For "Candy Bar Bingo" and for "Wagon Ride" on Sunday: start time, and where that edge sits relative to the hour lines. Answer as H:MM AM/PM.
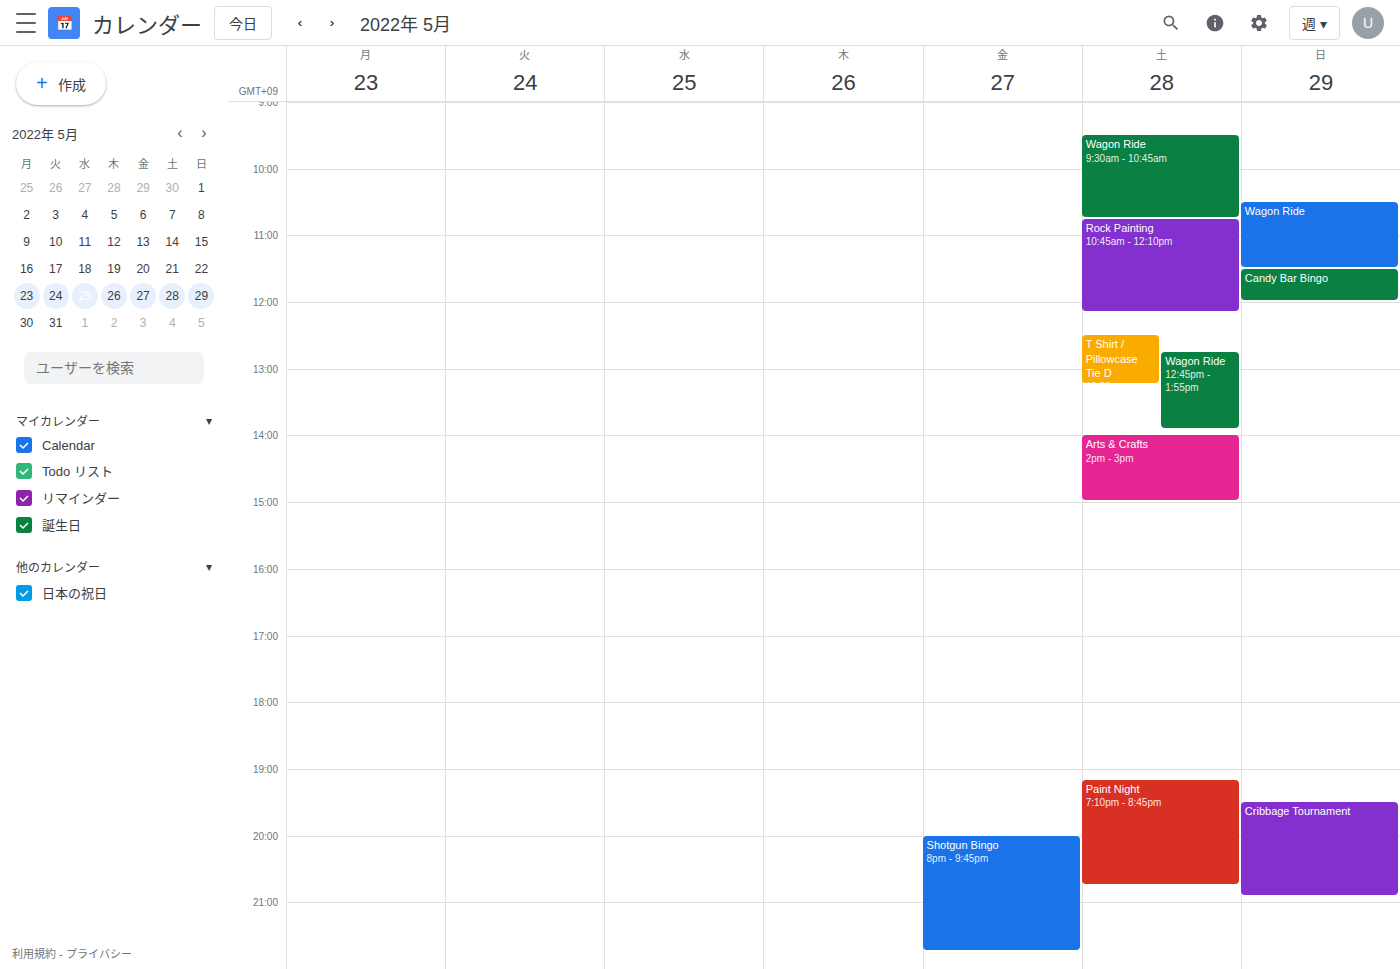
"Candy Bar Bingo": 11:30 AM, halfway between the 11 AM and 12 PM lines. "Wagon Ride": 10:30 AM, halfway between the 10 AM and 11 AM lines.